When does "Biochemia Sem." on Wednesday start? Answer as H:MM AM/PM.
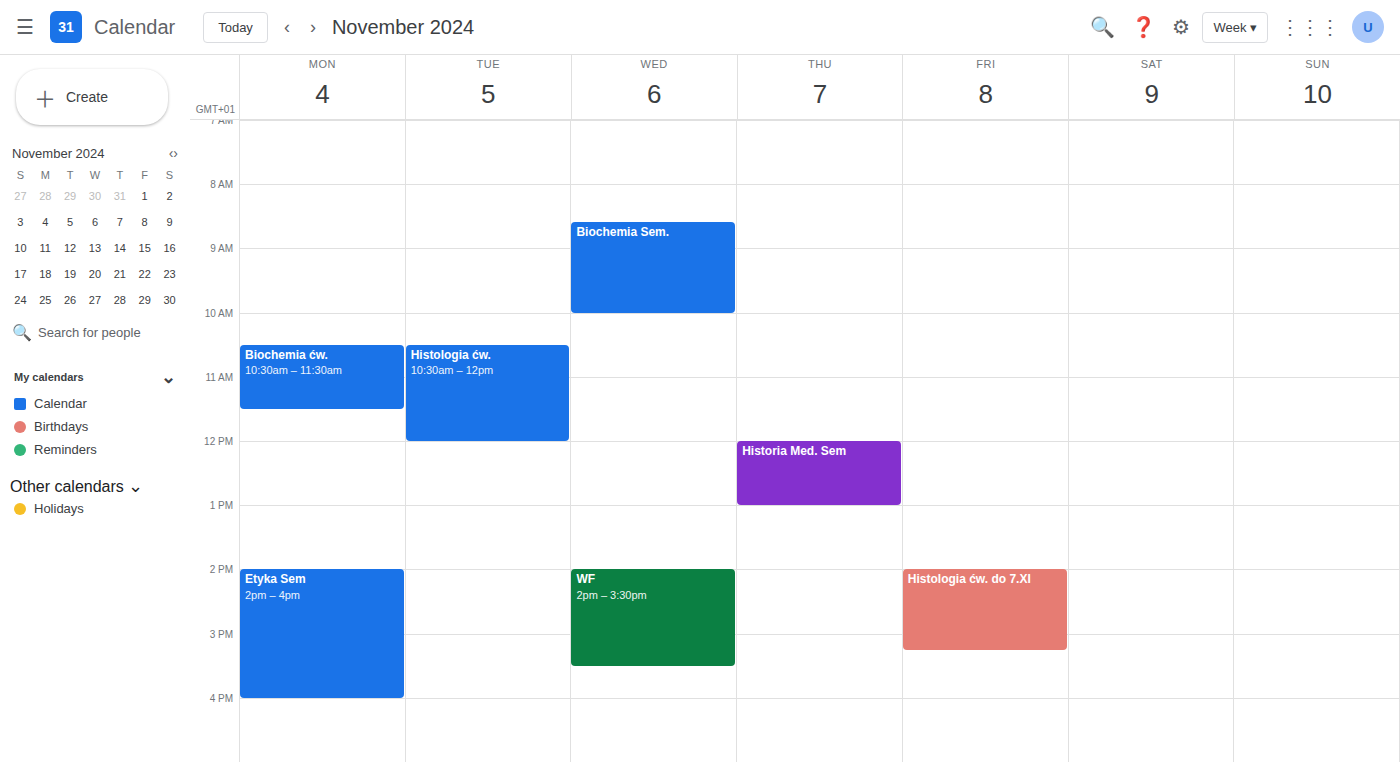
8:35 AM